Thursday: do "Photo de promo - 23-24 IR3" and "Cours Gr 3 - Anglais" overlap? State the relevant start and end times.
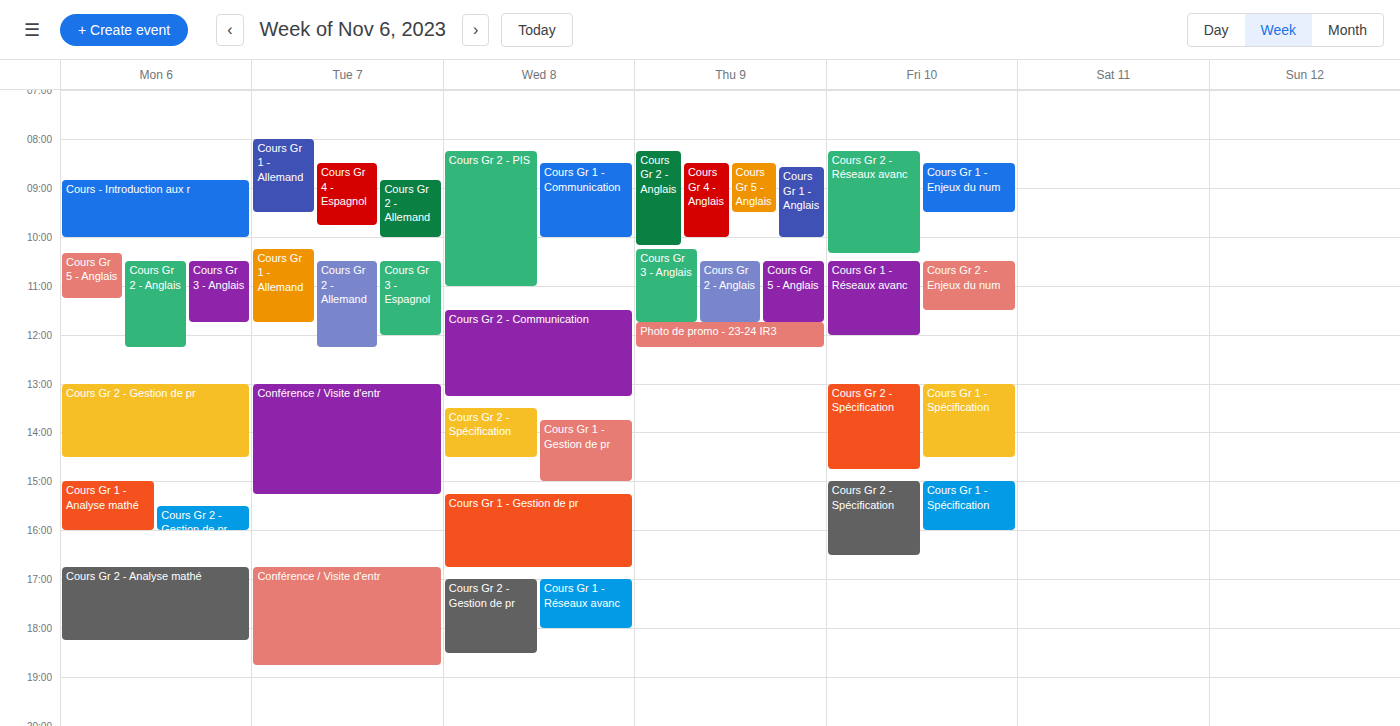
"Cours Gr 3 - Anglais" ends at 11:45, exactly when "Photo de promo - 23-24 IR3" starts -- they touch but do not overlap.